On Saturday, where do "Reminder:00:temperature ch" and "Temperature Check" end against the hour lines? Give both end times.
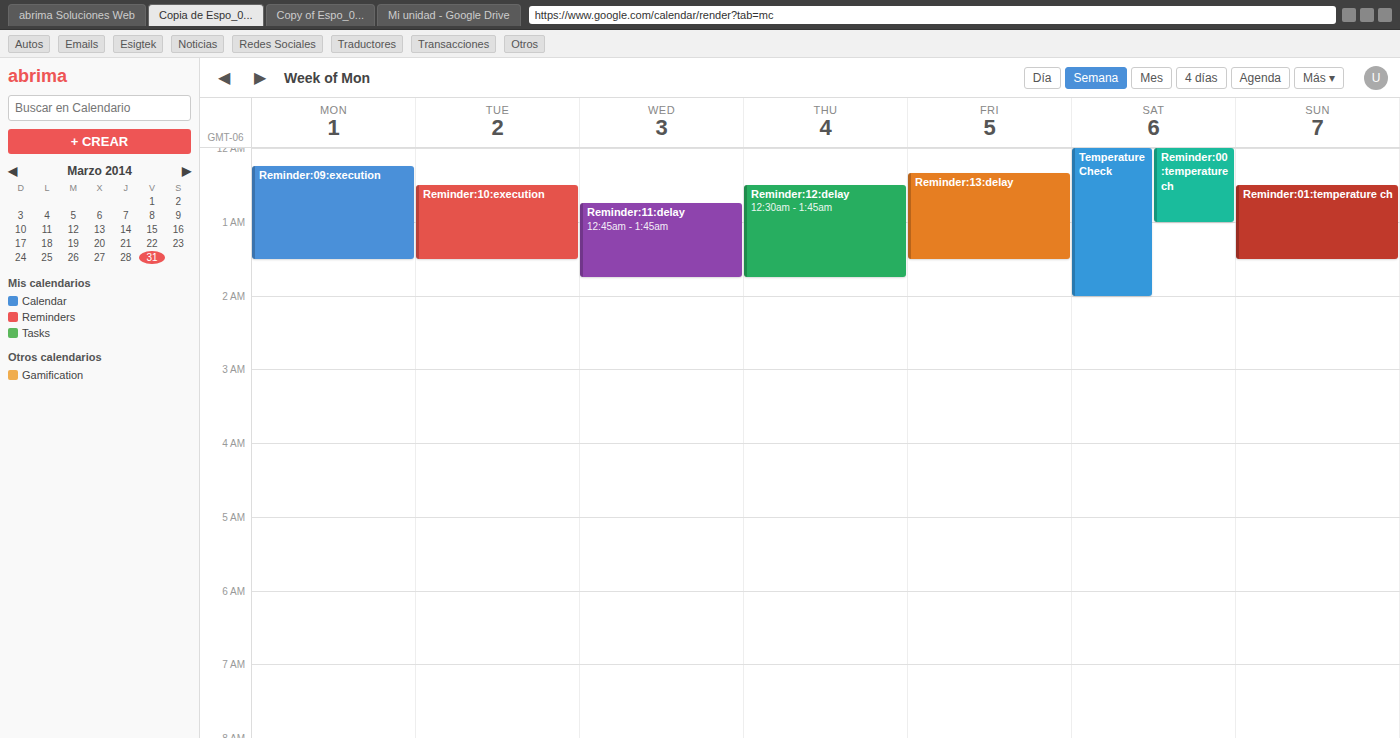
"Reminder:00:temperature ch": 1:00 AM, exactly on the 1 AM line. "Temperature Check": 2:00 AM, exactly on the 2 AM line.